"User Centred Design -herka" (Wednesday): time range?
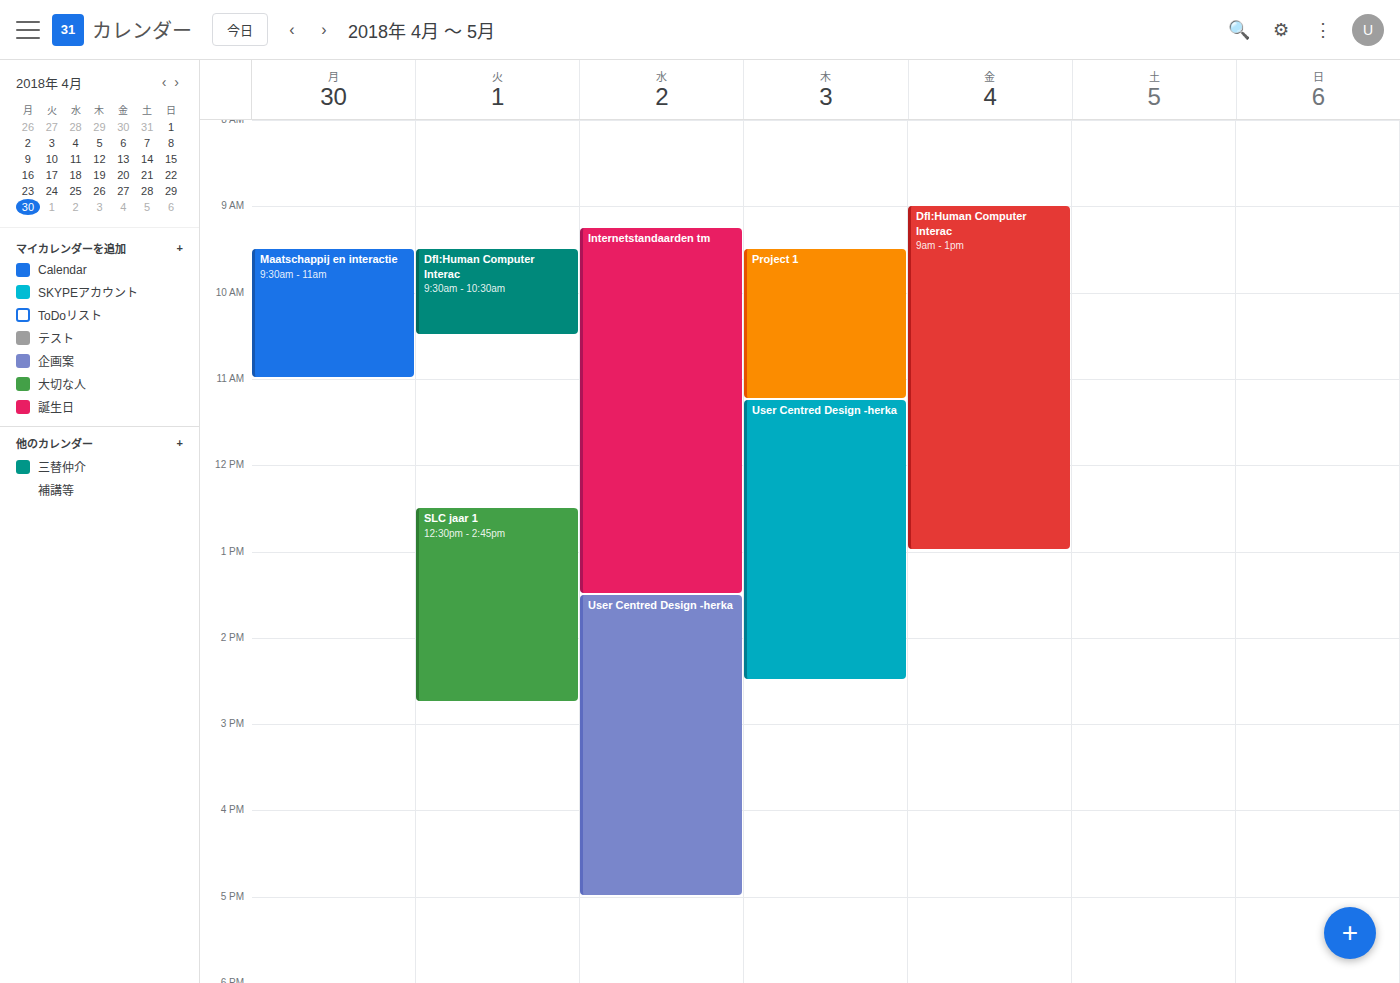
1:30 PM to 5:00 PM